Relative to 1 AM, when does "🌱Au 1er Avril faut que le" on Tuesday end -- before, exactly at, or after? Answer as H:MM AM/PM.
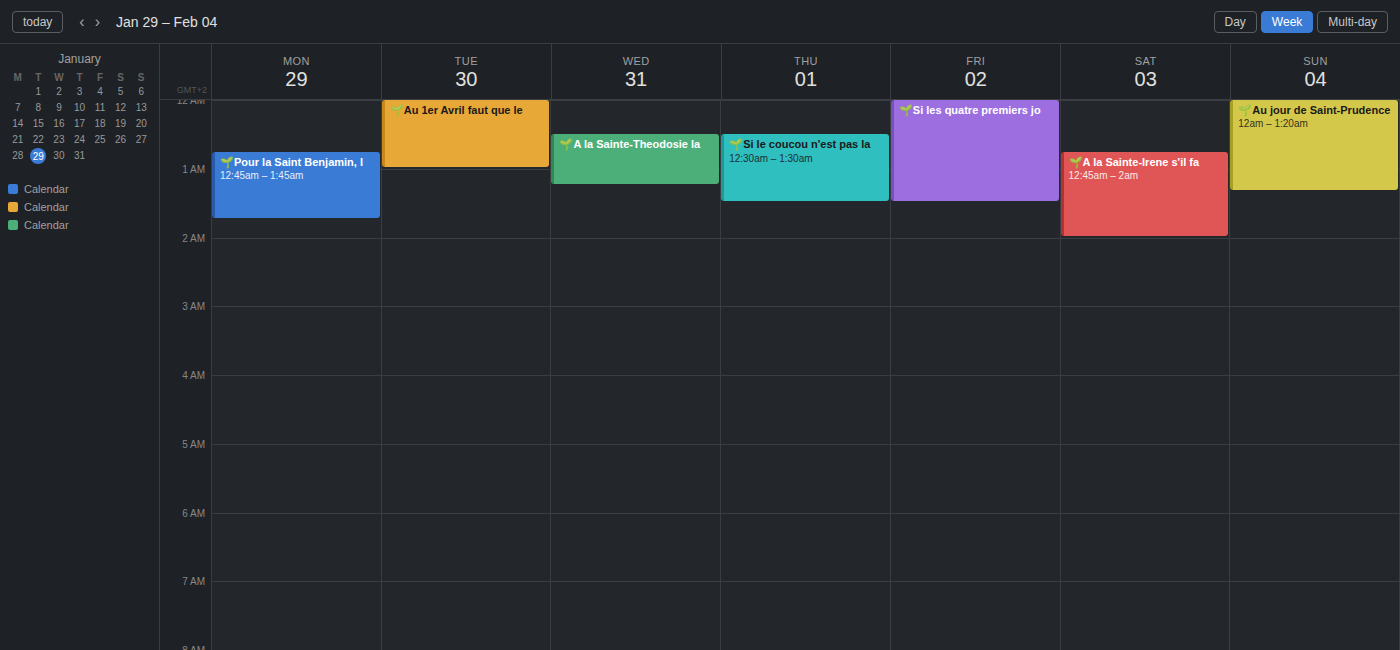
1:00 AM -- exactly at 1 AM, on the 1 AM line.